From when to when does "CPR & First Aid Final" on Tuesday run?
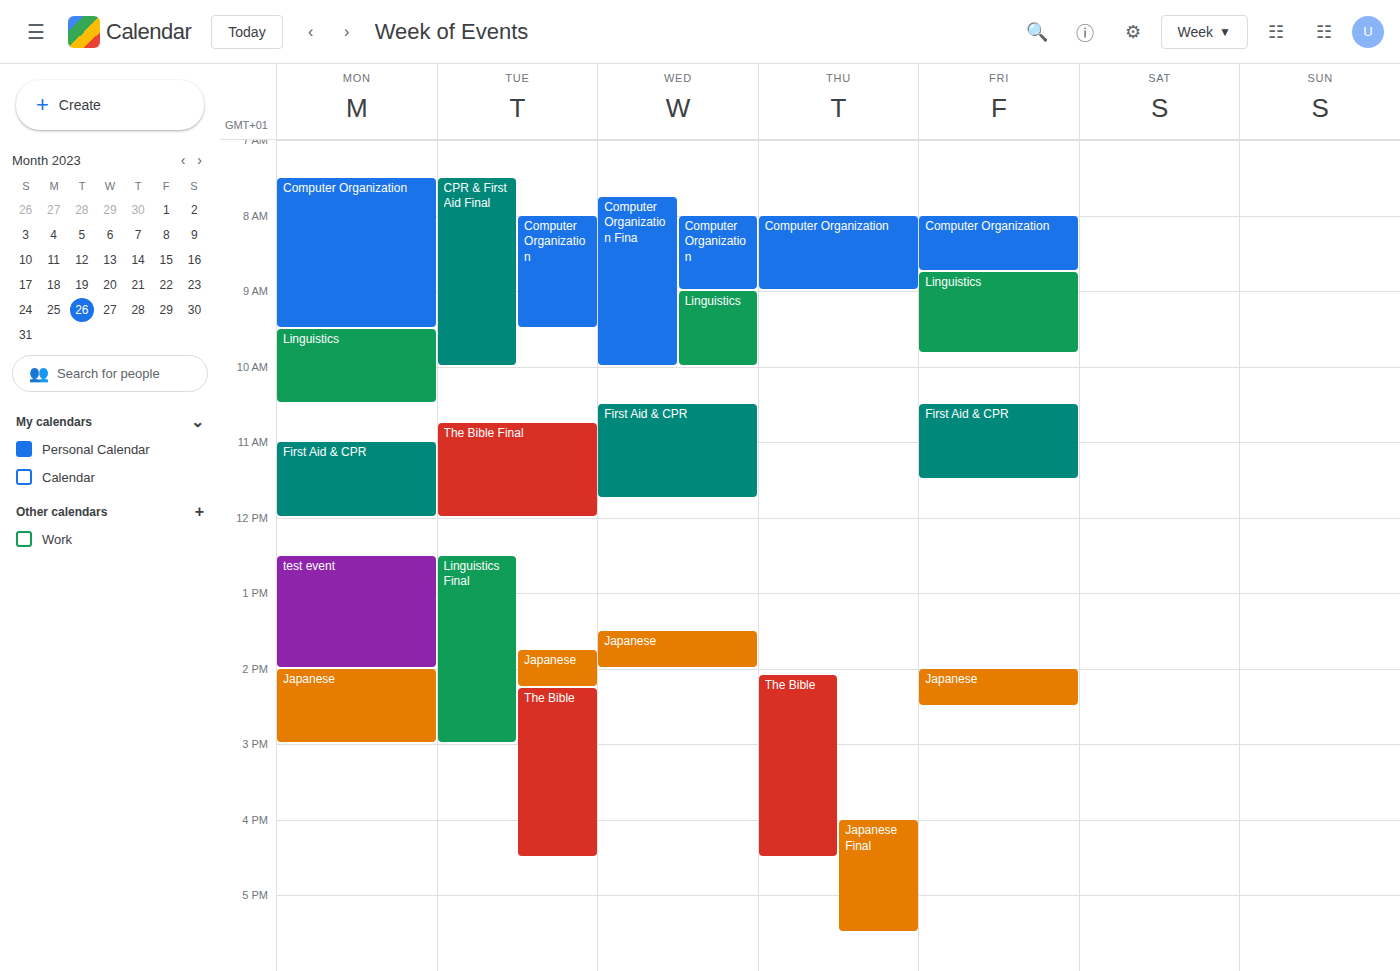
7:30 AM to 10:00 AM